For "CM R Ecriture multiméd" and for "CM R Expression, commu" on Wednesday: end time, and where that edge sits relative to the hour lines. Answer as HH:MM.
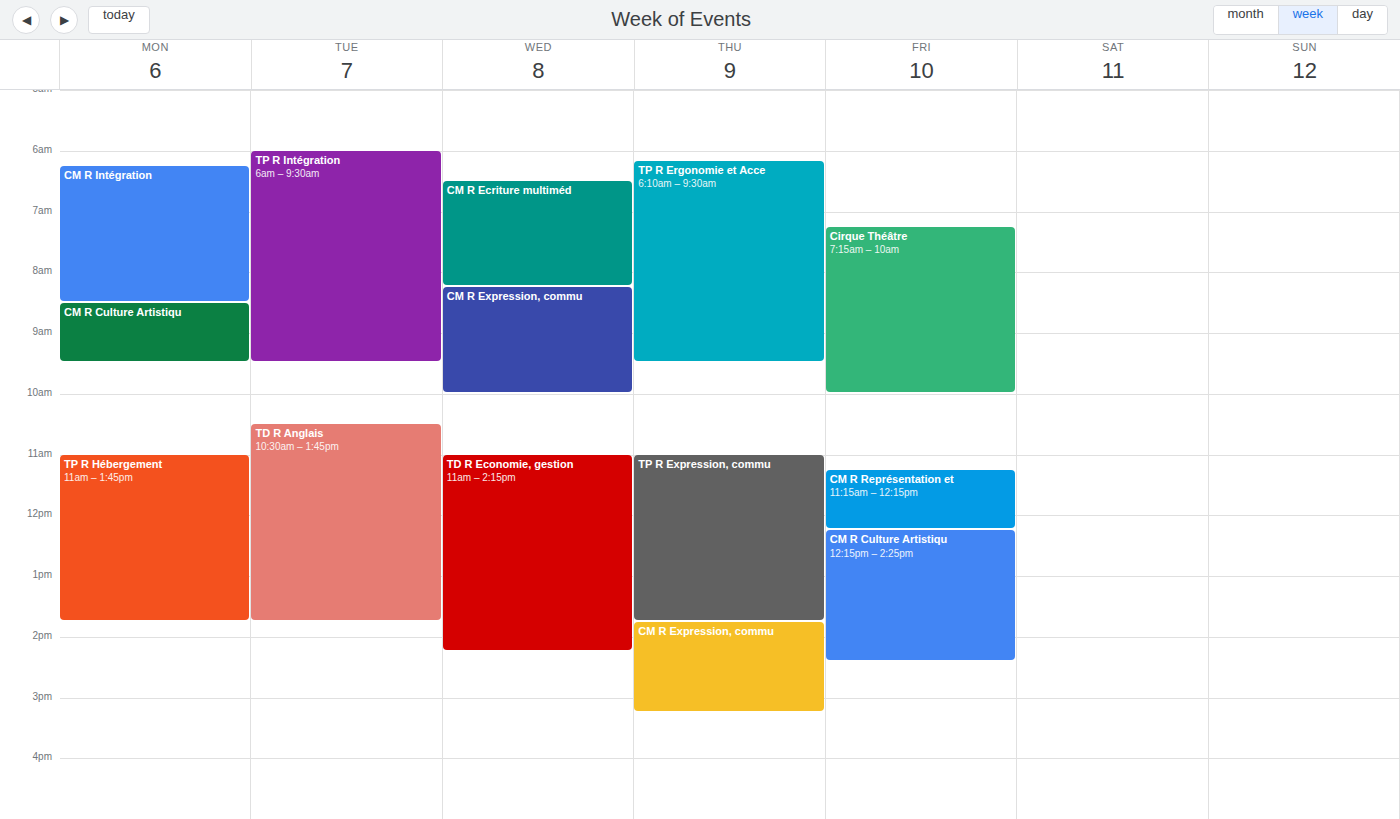
"CM R Ecriture multiméd": 08:15, neither: a quarter of the way from the 08:00 line to the 09:00 line. "CM R Expression, commu": 10:00, exactly on the 10:00 line.